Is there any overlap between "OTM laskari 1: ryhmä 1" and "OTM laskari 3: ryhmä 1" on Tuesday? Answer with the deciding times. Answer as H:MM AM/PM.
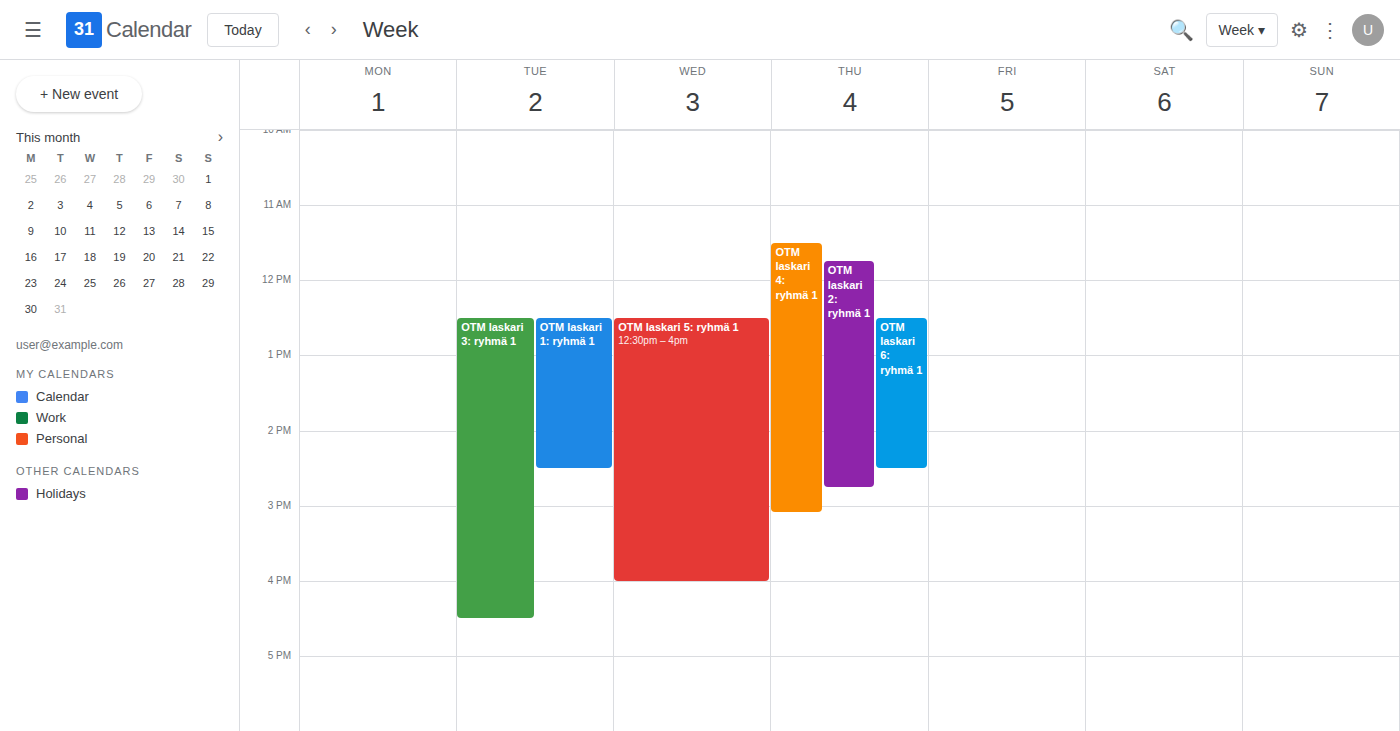
"OTM laskari 1: ryhmä 1" runs 12:30 PM to 2:30 PM, inside "OTM laskari 3: ryhmä 1" -- they overlap.